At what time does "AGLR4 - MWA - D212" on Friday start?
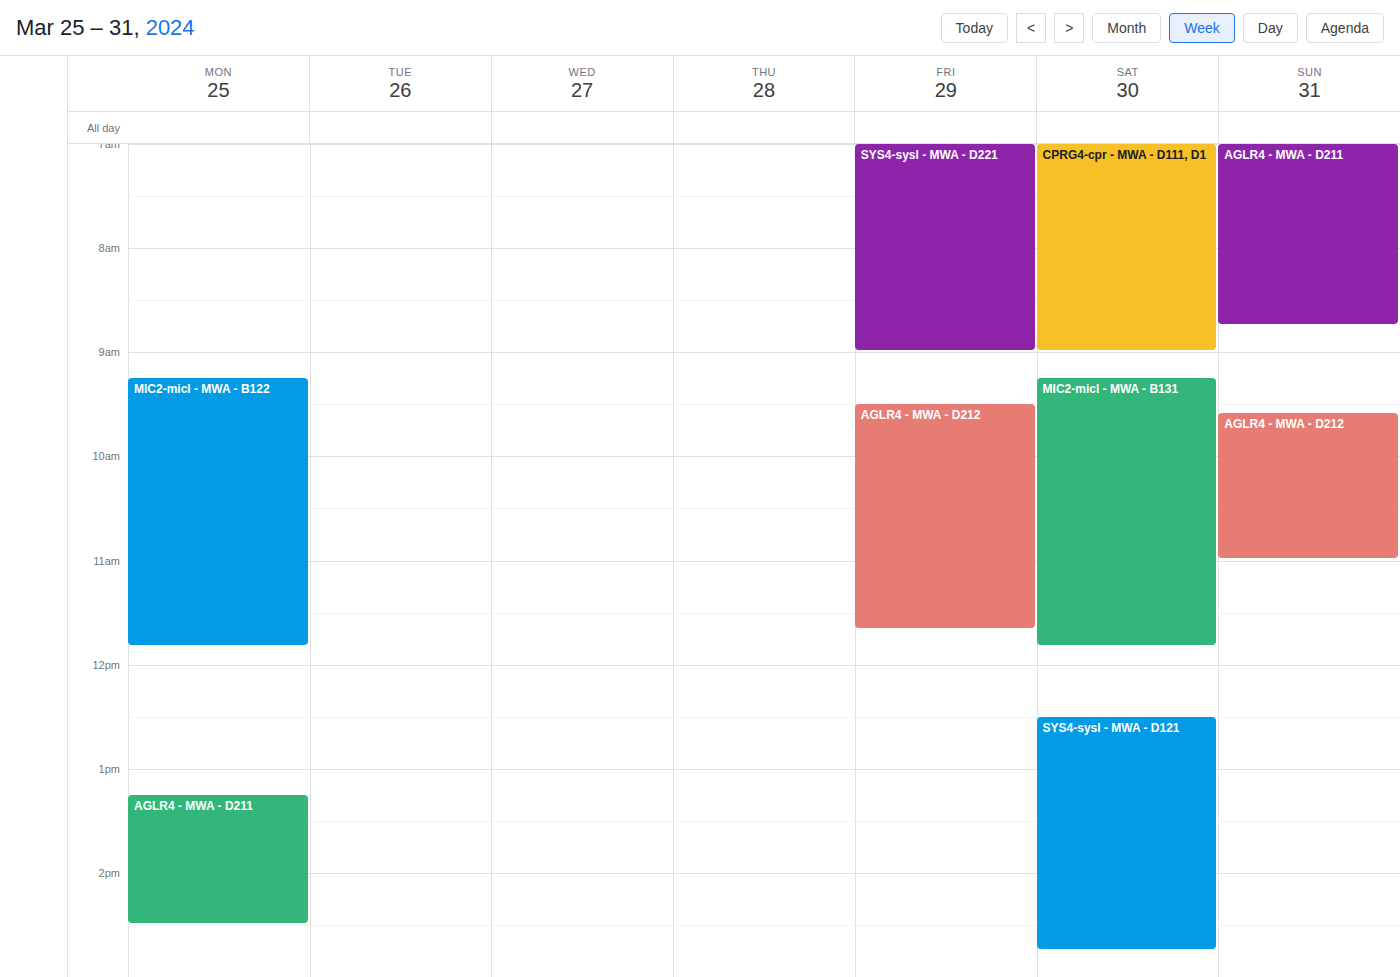
9:30 AM